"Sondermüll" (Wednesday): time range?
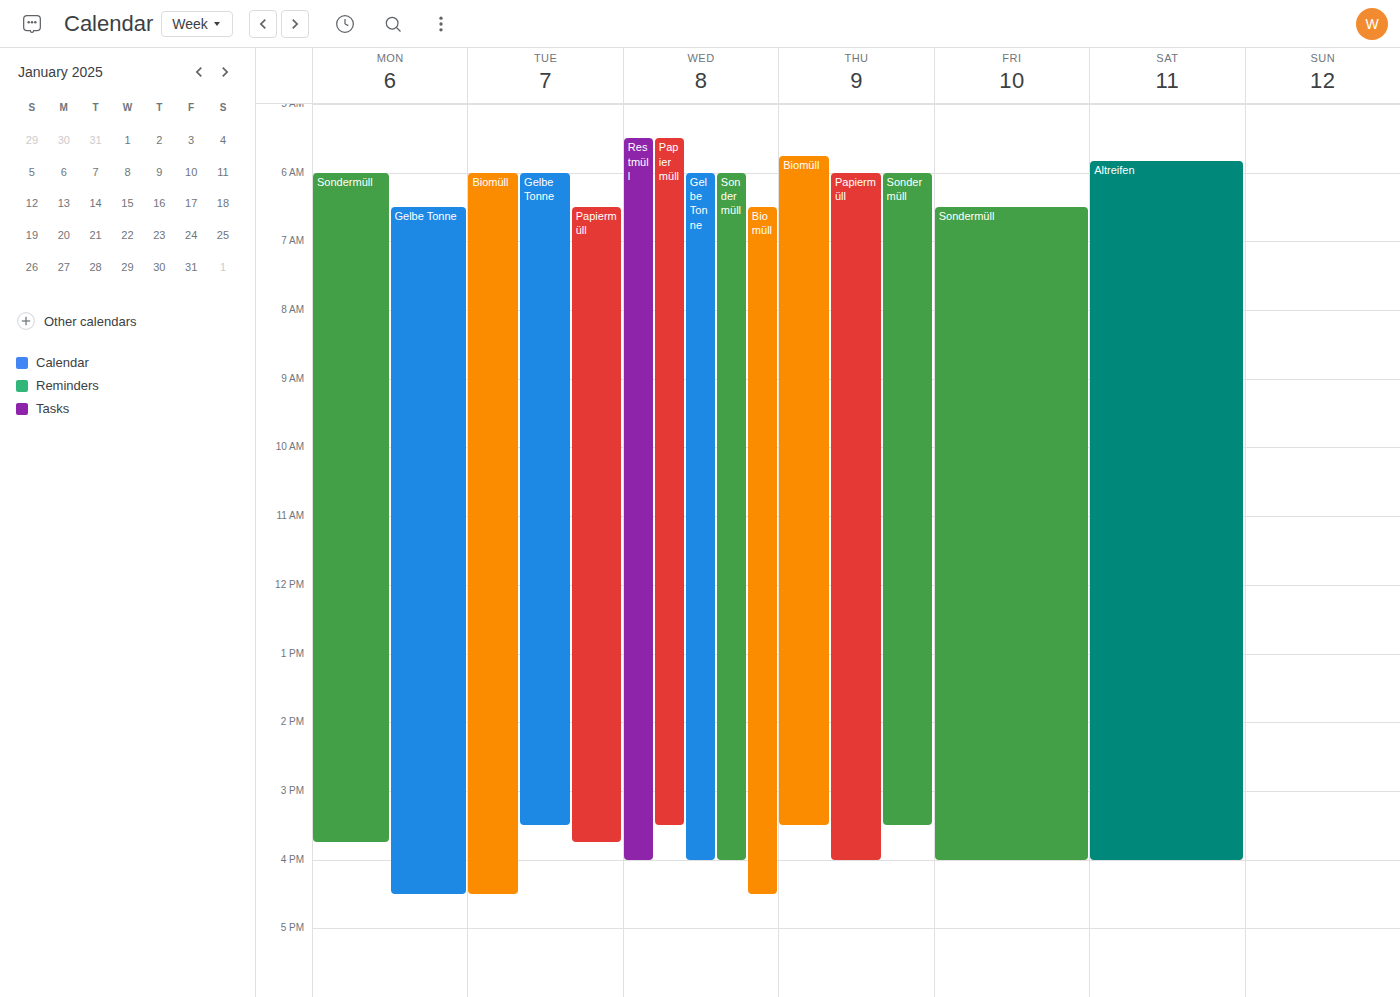
6:00 AM to 4:00 PM